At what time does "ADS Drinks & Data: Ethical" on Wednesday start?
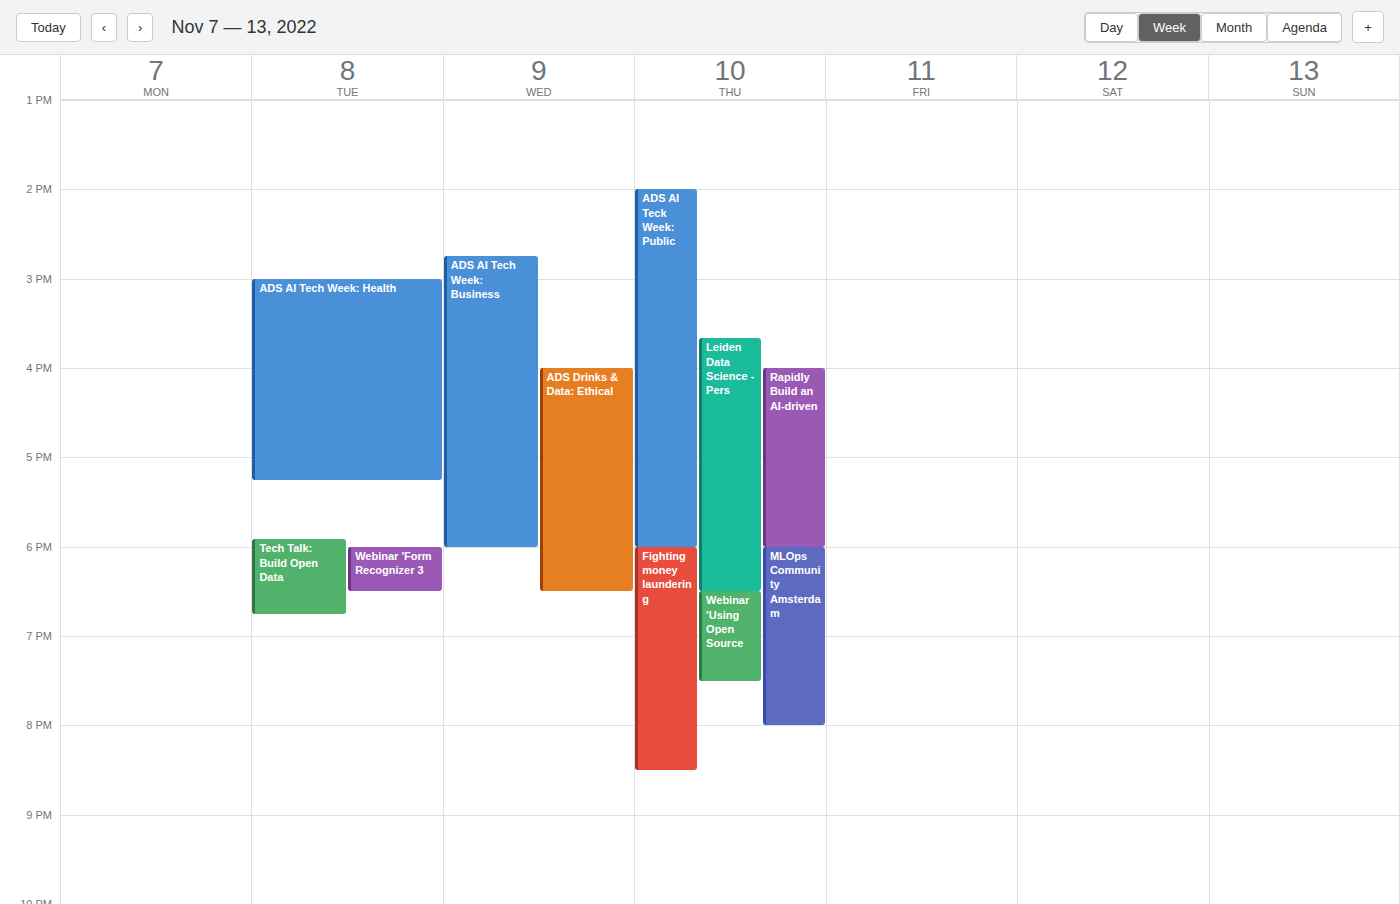
16:00